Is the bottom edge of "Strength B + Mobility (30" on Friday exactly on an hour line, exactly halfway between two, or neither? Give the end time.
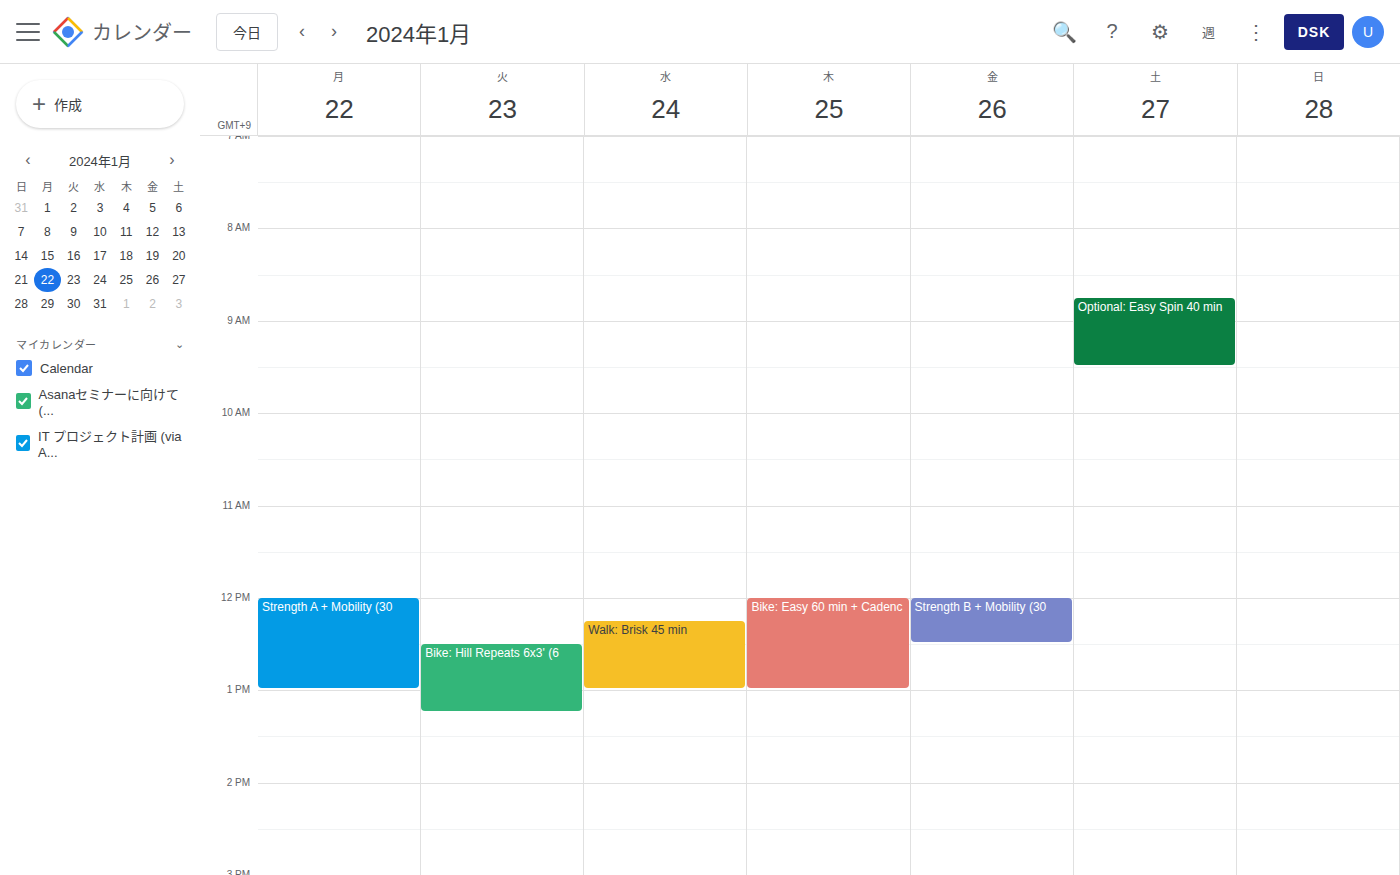
12:30 PM -- halfway between the 12 PM and 1 PM lines.